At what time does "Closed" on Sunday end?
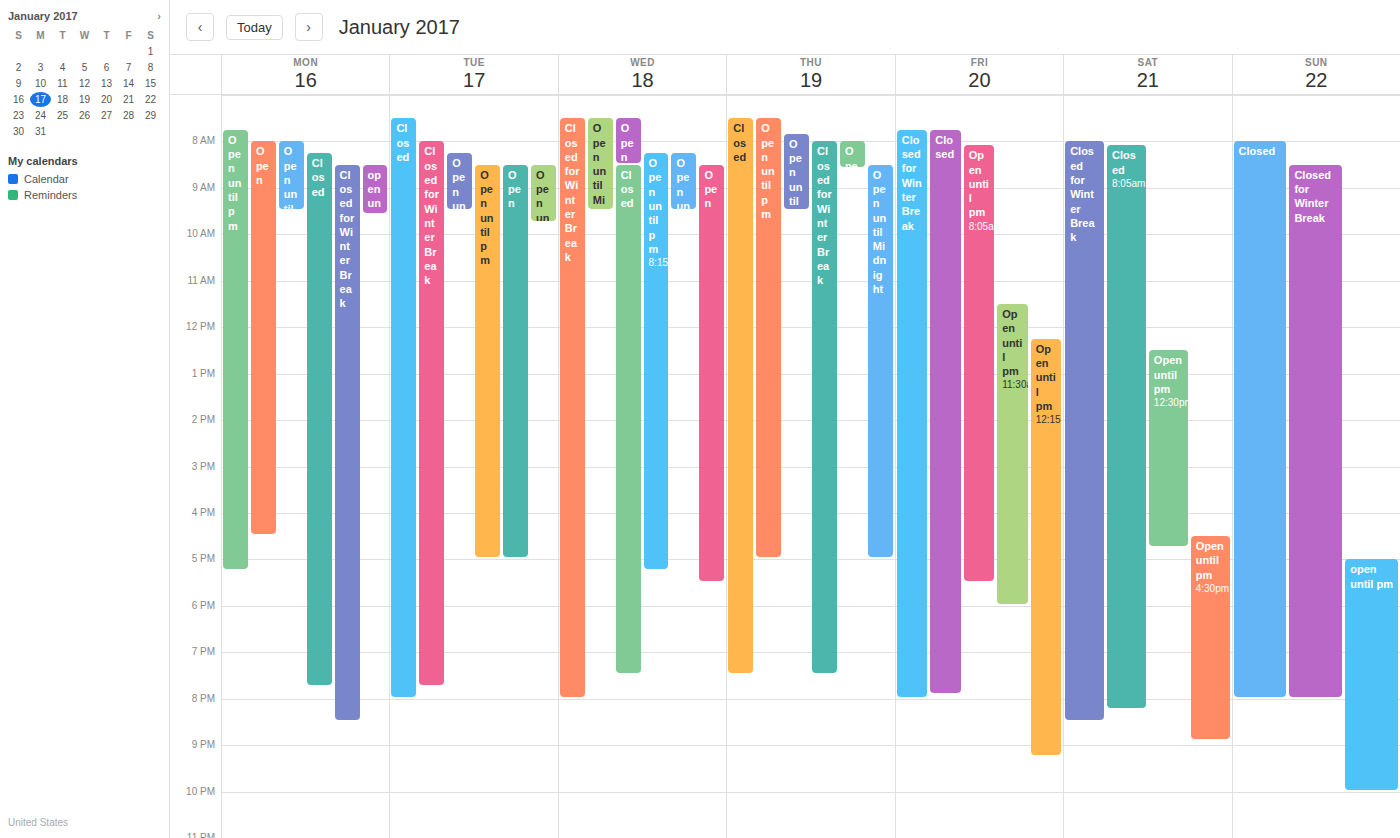
8:00 PM